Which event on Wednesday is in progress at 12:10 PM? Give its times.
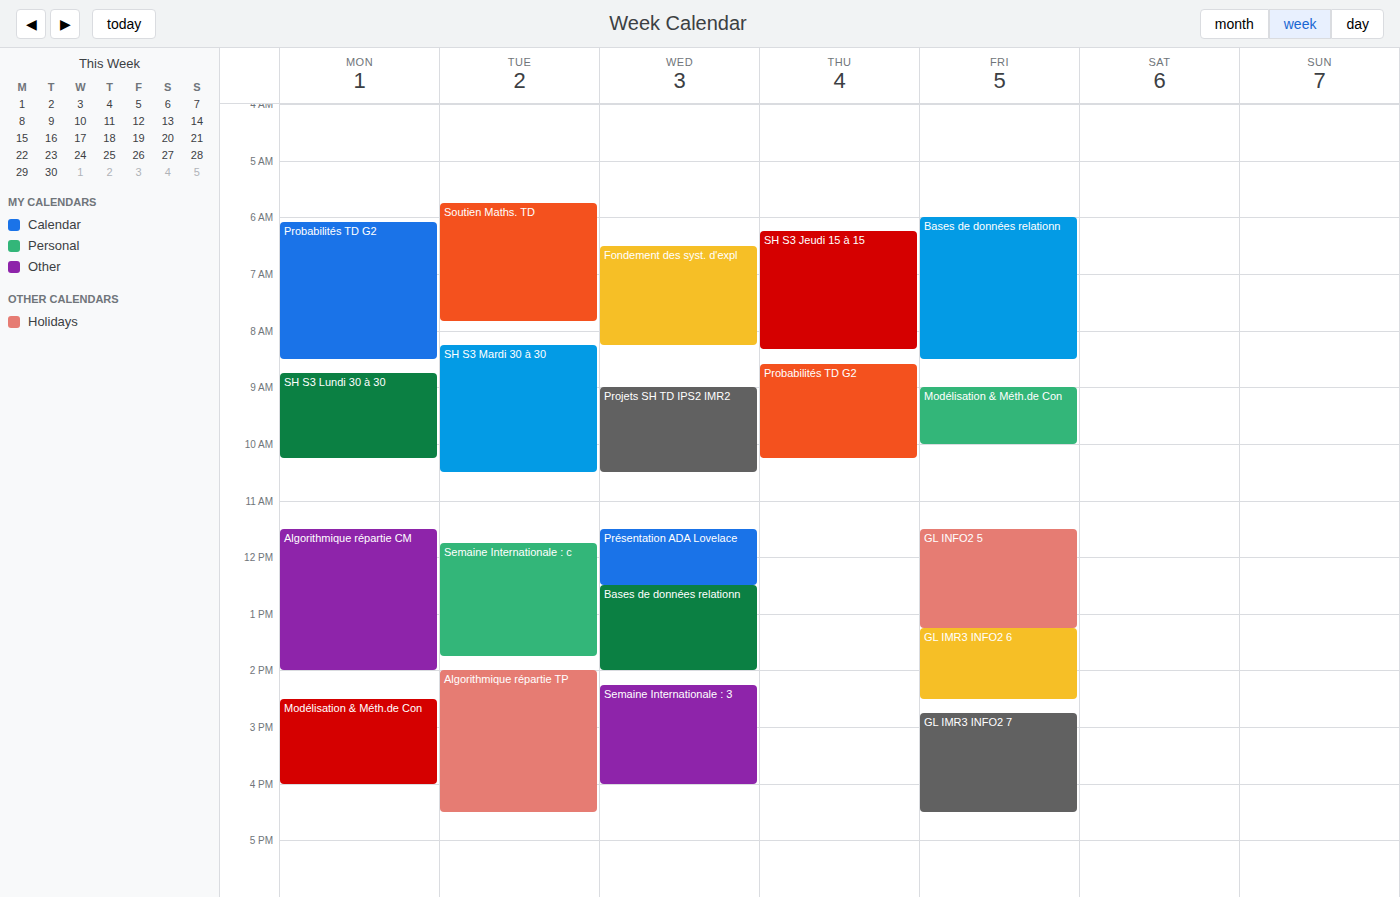
"Présentation ADA Lovelace", 11:30 AM to 12:30 PM